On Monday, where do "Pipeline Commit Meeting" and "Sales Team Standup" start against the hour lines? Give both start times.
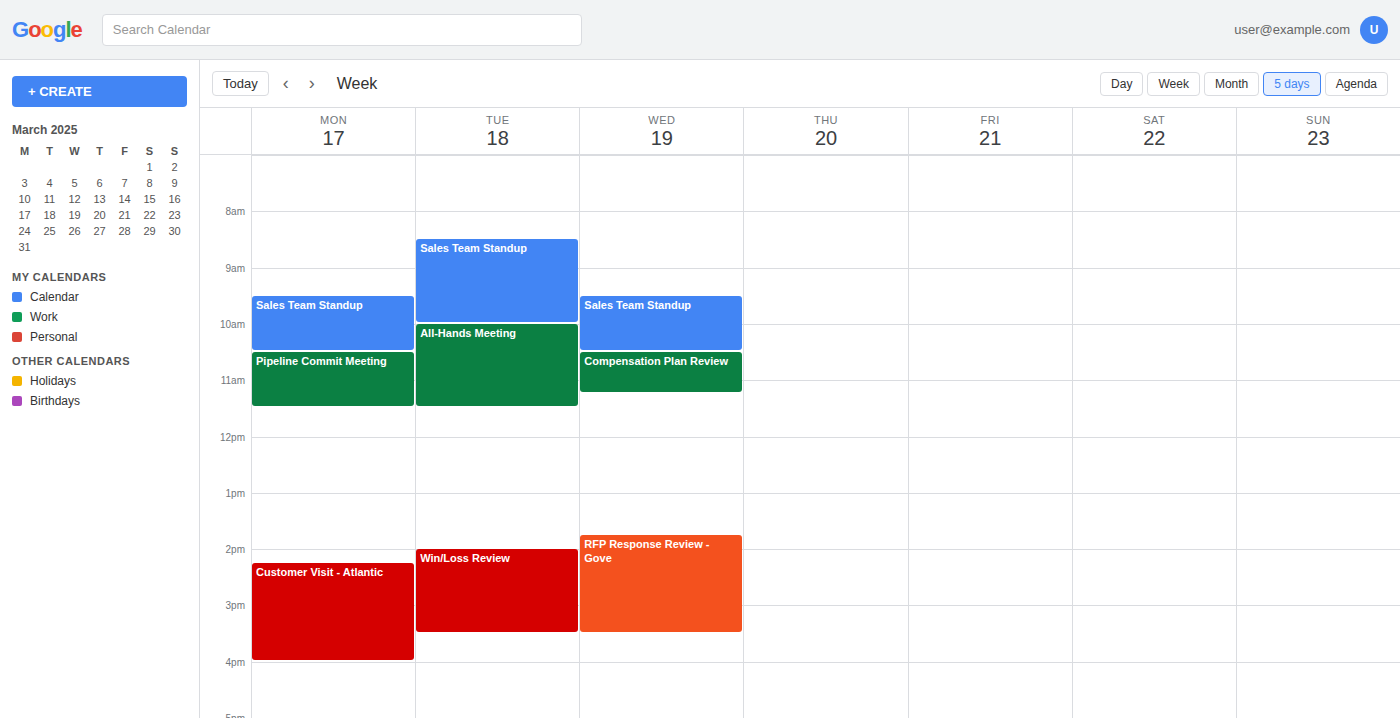
"Pipeline Commit Meeting": 10:30, halfway between the 10:00 and 11:00 lines. "Sales Team Standup": 09:30, halfway between the 09:00 and 10:00 lines.